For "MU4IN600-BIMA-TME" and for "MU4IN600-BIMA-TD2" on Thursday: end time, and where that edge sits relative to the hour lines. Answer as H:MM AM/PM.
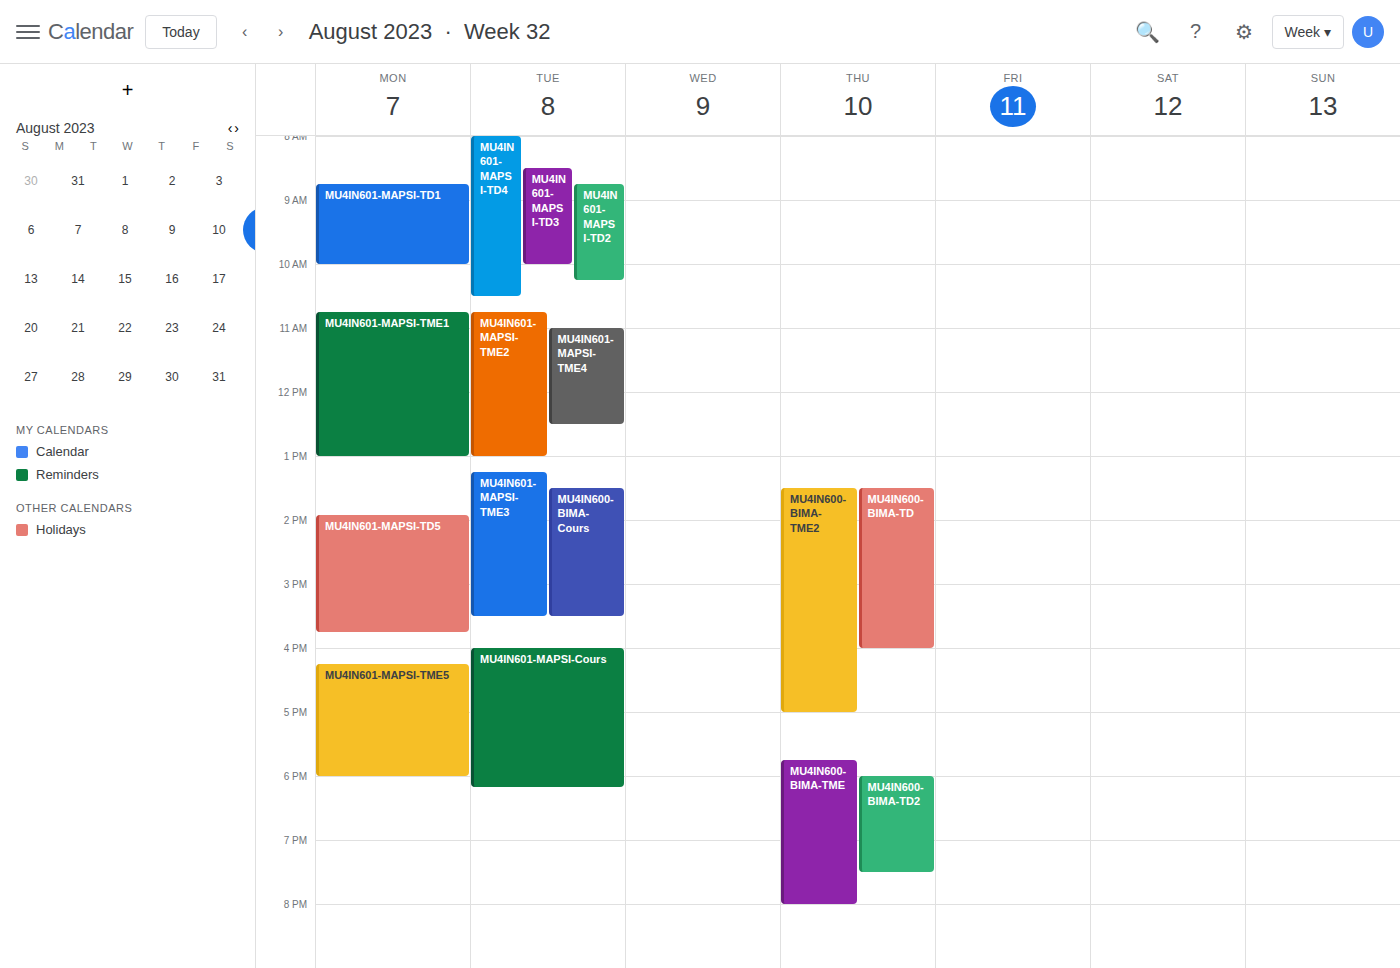
"MU4IN600-BIMA-TME": 8:00 PM, exactly on the 8 PM line. "MU4IN600-BIMA-TD2": 7:30 PM, halfway between the 7 PM and 8 PM lines.